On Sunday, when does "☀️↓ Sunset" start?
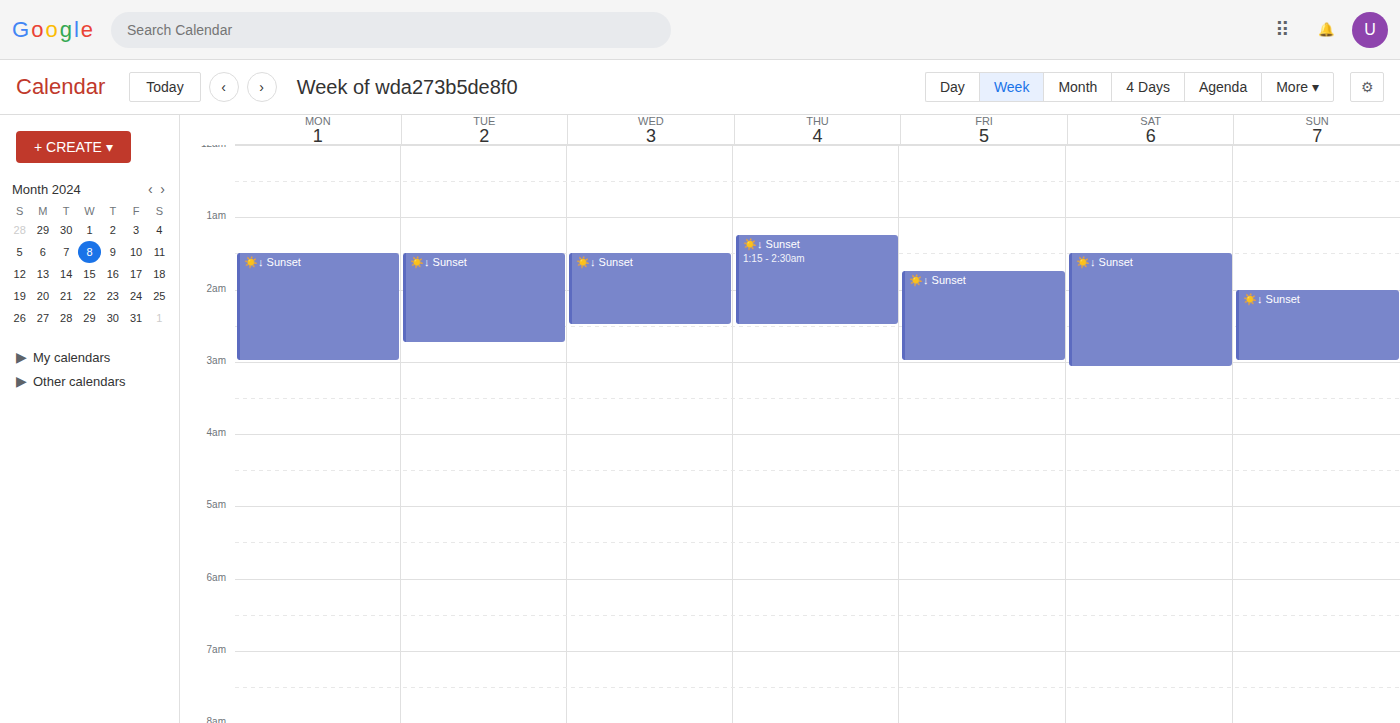
2:00 AM